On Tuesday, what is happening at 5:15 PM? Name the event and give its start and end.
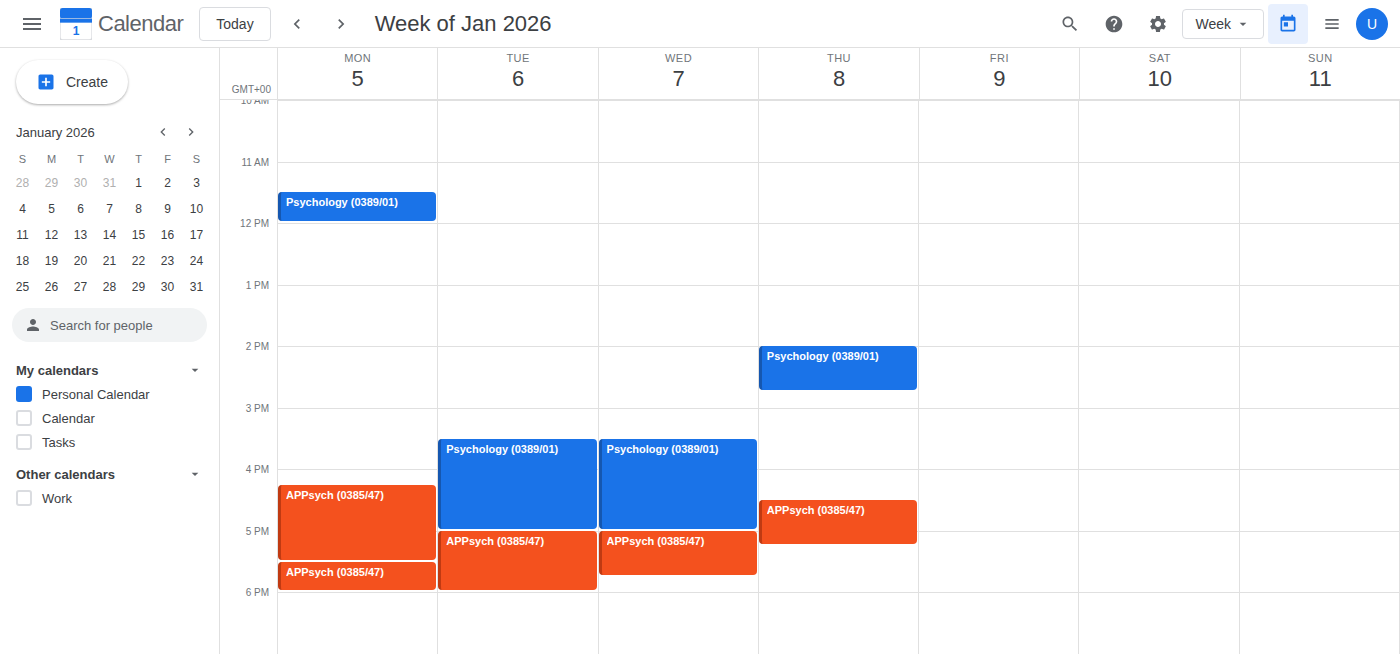
"APPsych (0385/47)", 5:00 PM to 6:00 PM